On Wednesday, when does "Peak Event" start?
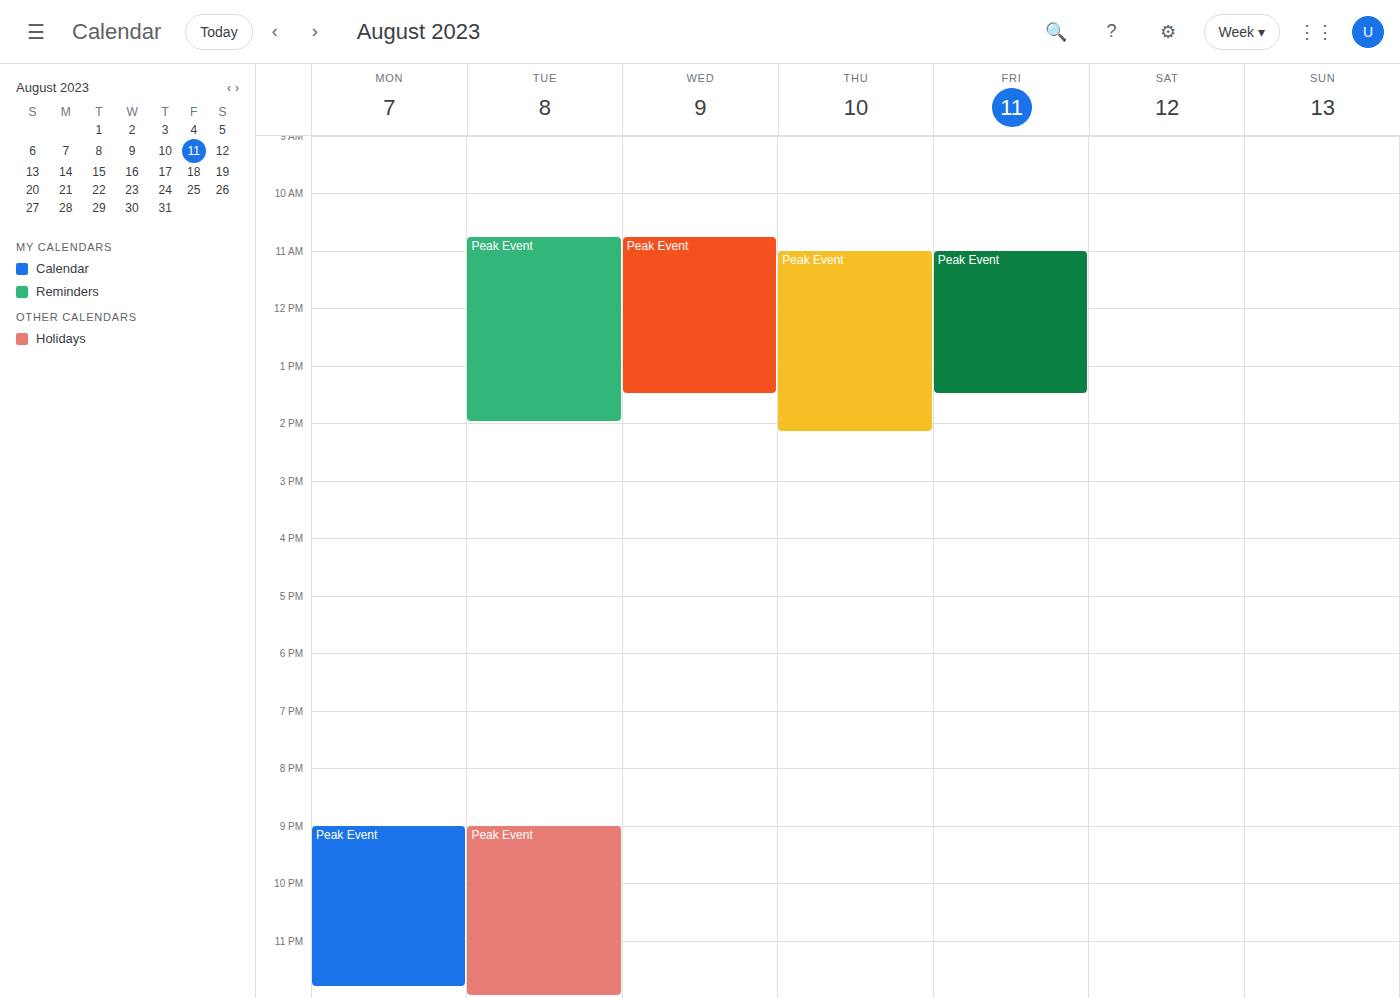
10:45 AM